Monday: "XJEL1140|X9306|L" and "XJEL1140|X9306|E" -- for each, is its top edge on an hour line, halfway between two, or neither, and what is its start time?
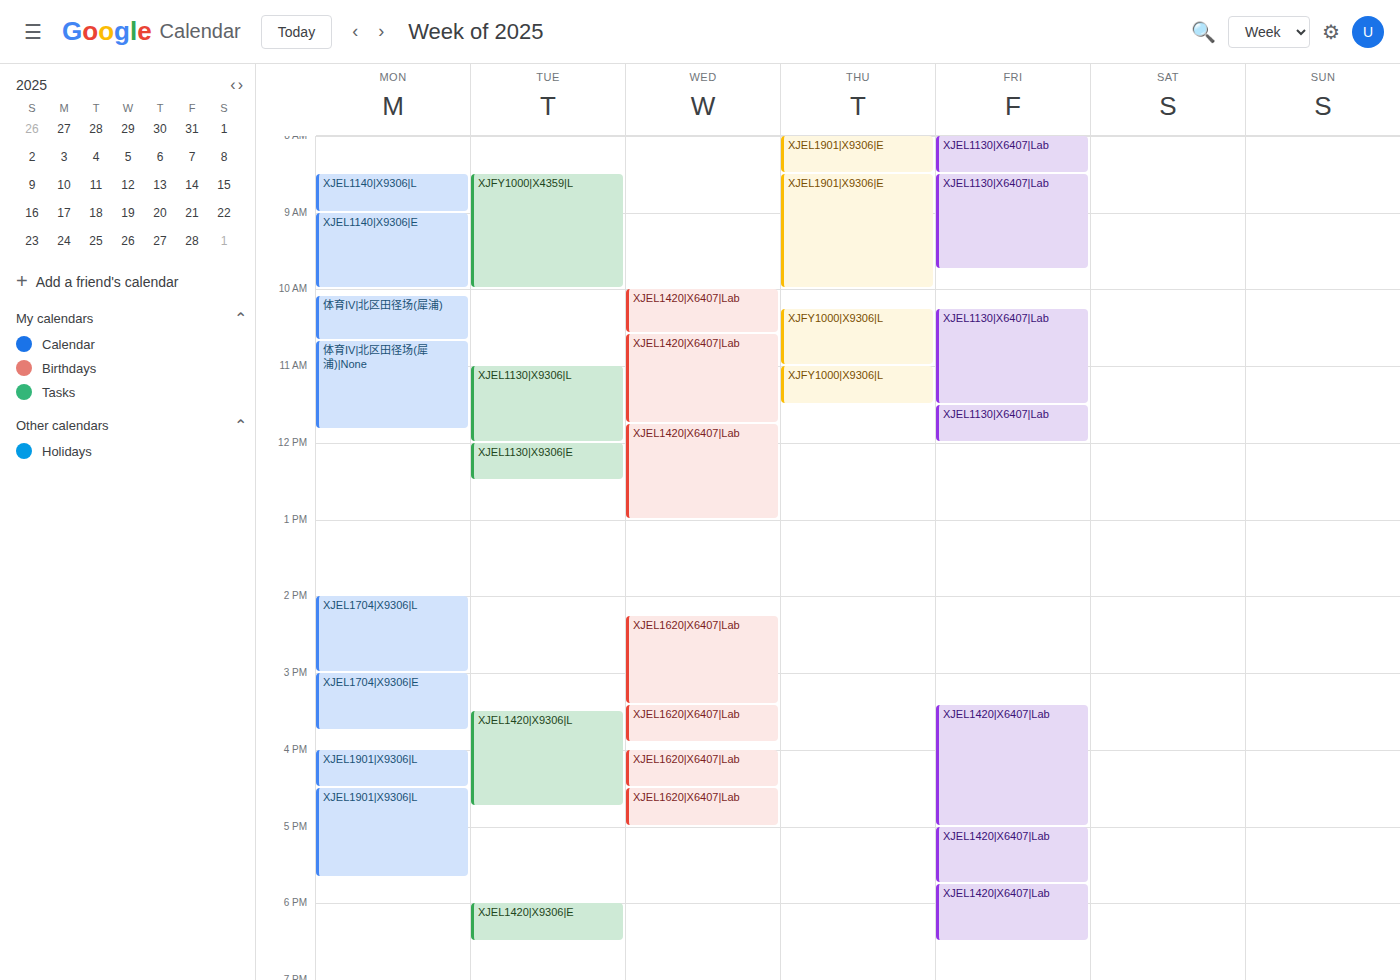
"XJEL1140|X9306|L": 08:30, halfway between the 08:00 and 09:00 lines. "XJEL1140|X9306|E": 09:00, exactly on the 09:00 line.